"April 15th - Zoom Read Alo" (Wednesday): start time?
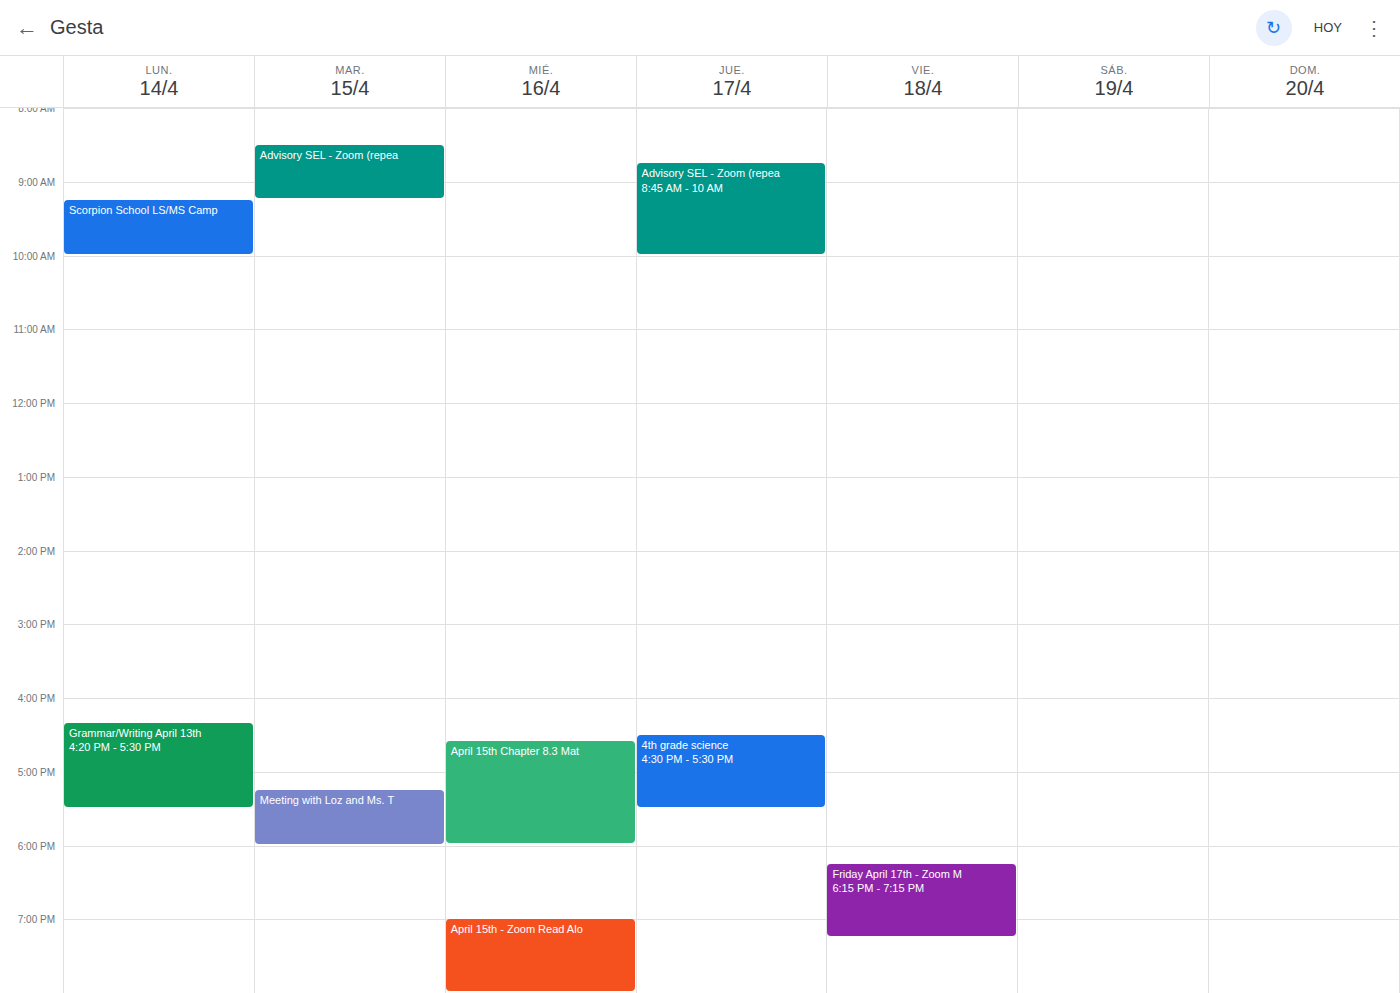
7:00 PM